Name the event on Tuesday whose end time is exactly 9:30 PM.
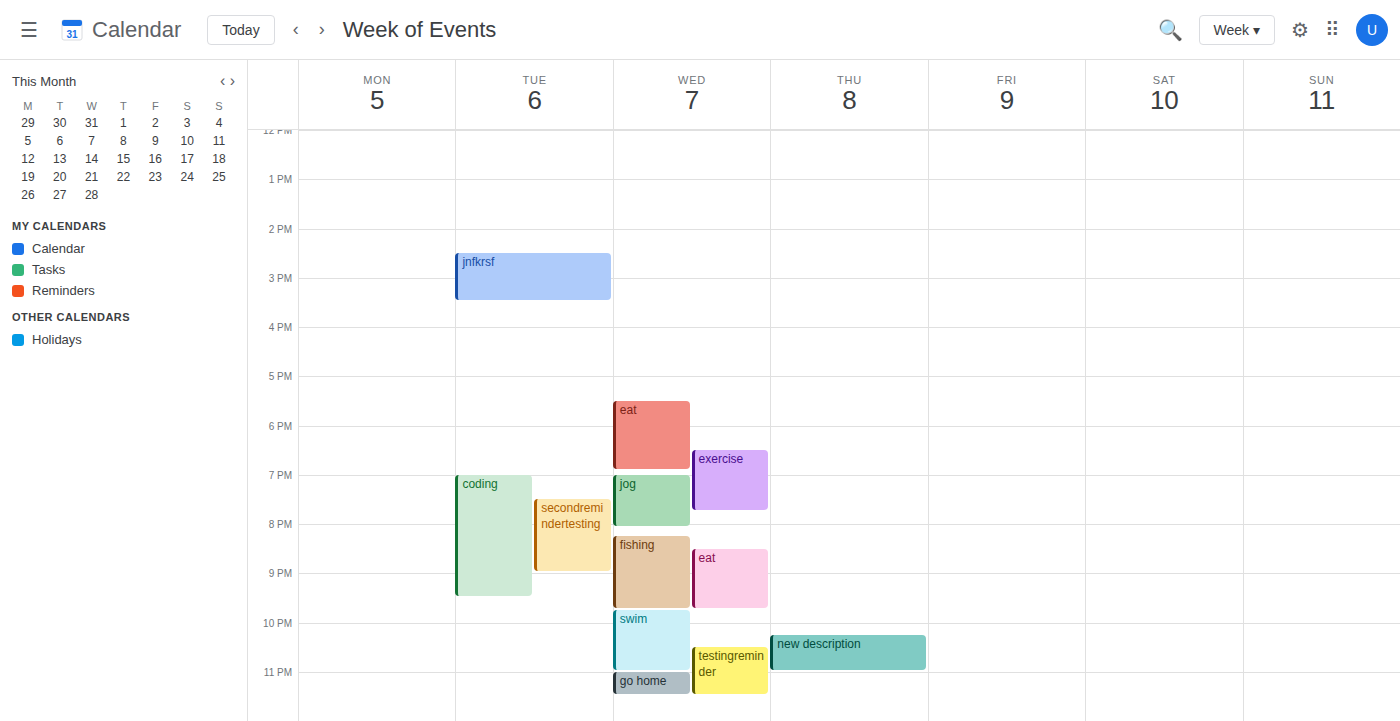
"coding"